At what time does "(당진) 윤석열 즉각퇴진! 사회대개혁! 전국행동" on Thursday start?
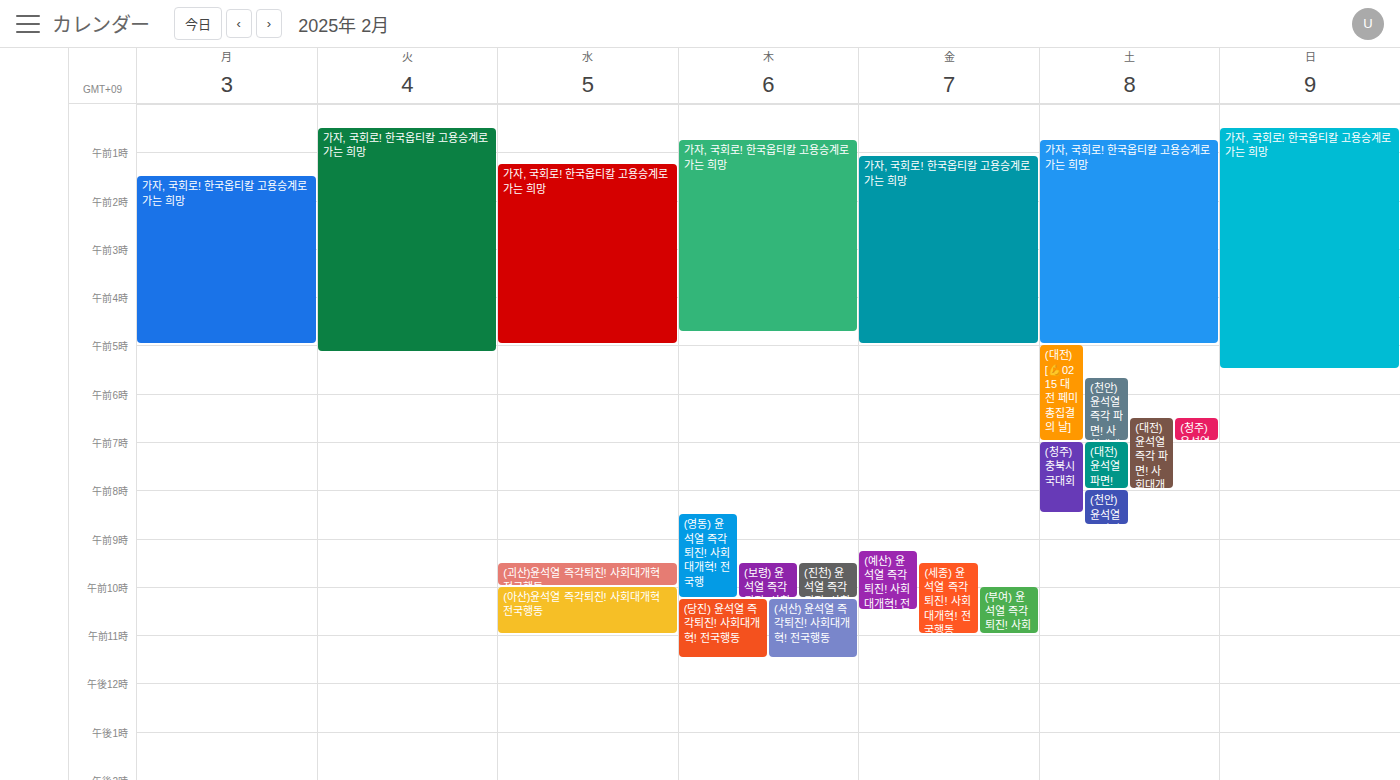
10:15 AM